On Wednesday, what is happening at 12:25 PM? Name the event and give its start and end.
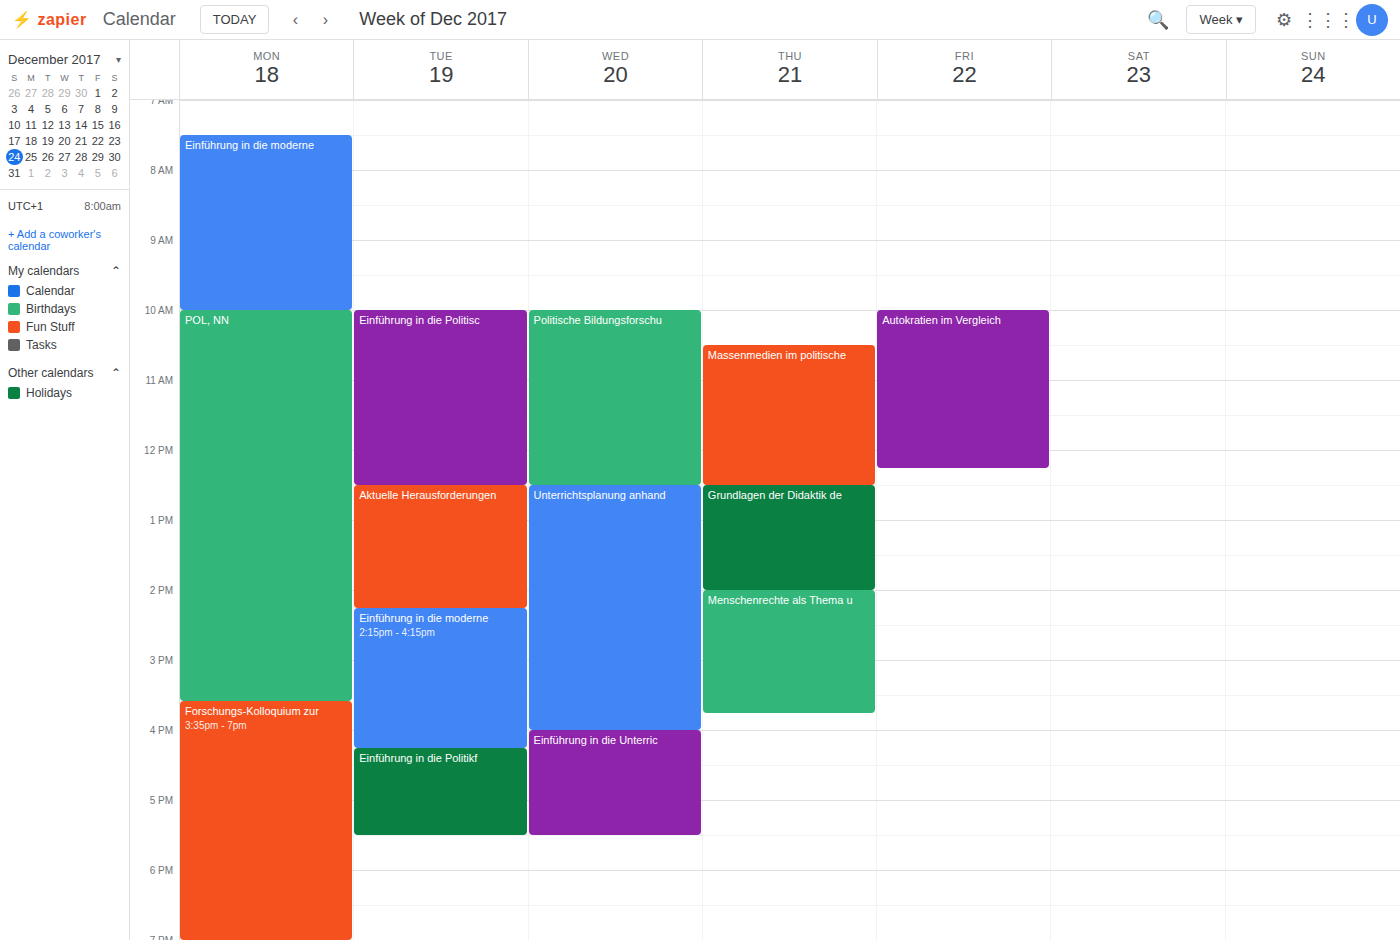
"Politische Bildungsforschu", 10:00 AM to 12:30 PM